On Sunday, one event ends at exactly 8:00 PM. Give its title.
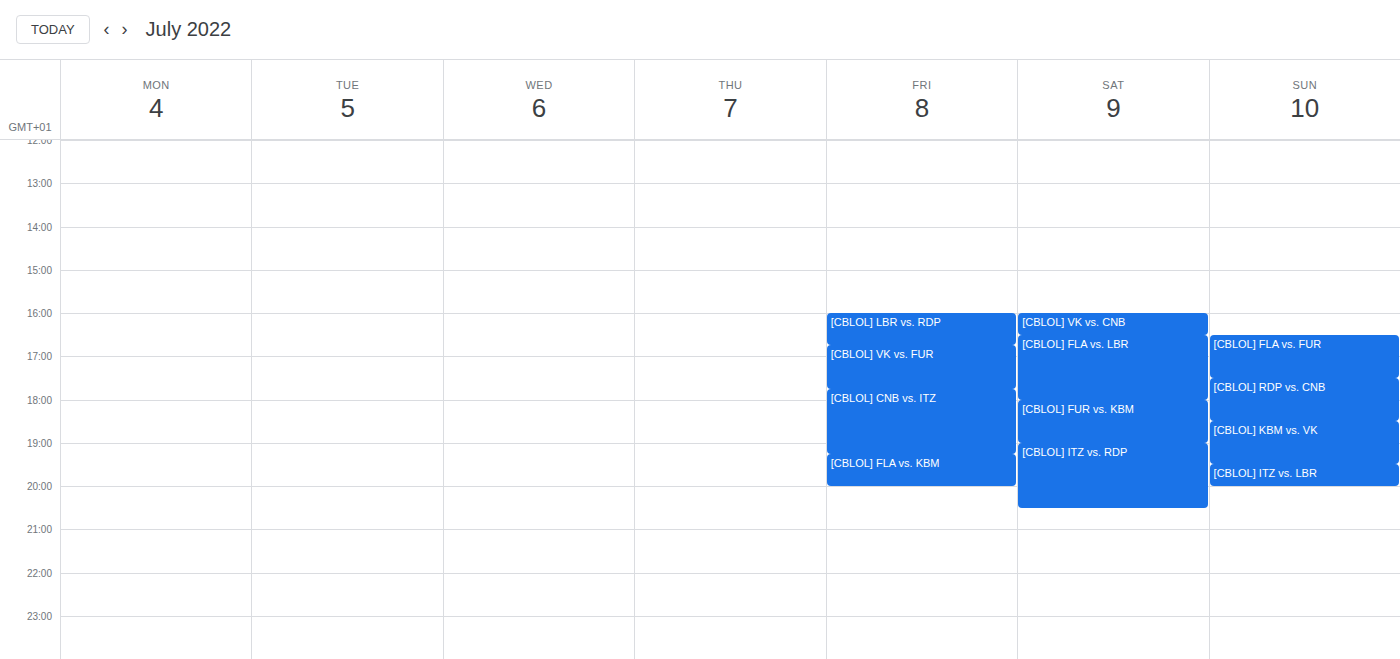
"[CBLOL] ITZ vs. LBR"